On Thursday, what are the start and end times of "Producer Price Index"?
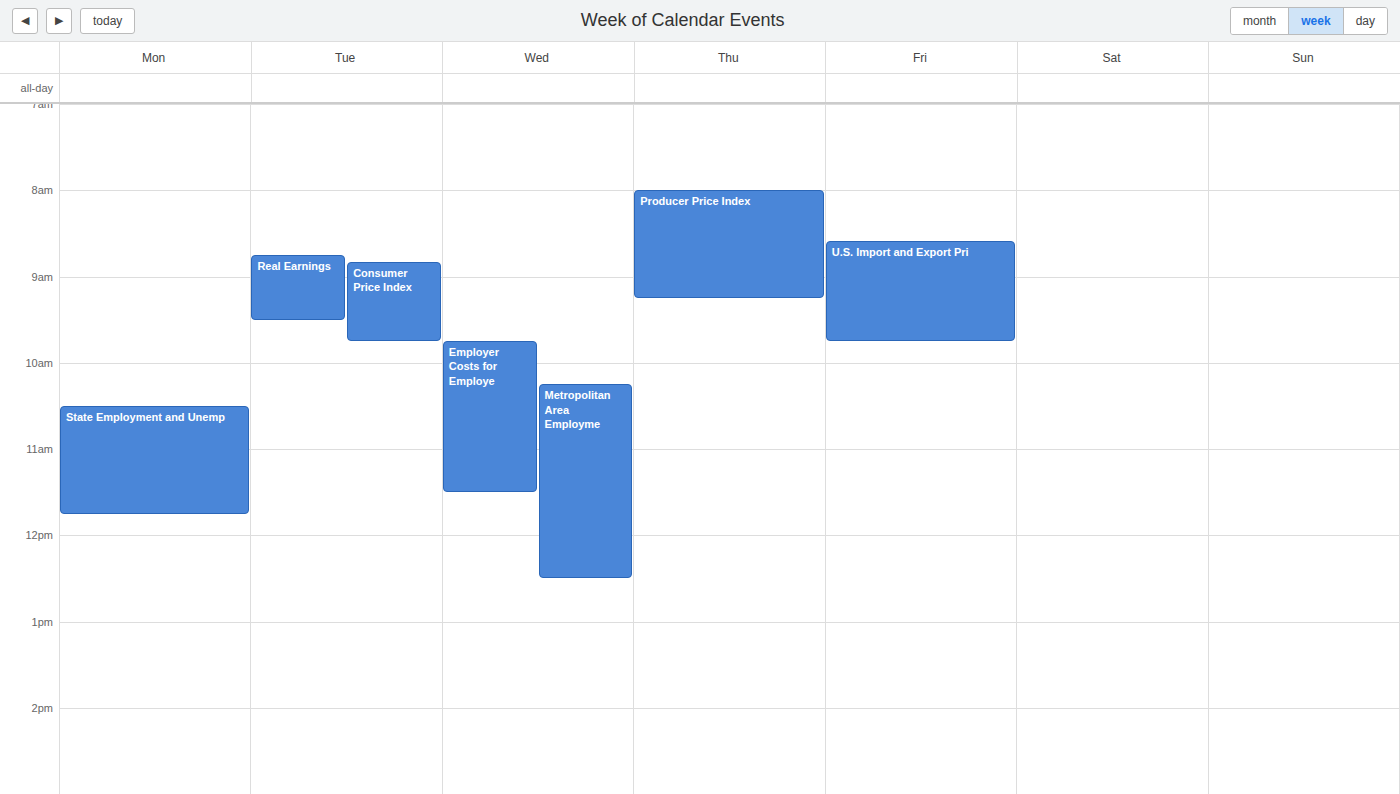
08:00 to 09:15